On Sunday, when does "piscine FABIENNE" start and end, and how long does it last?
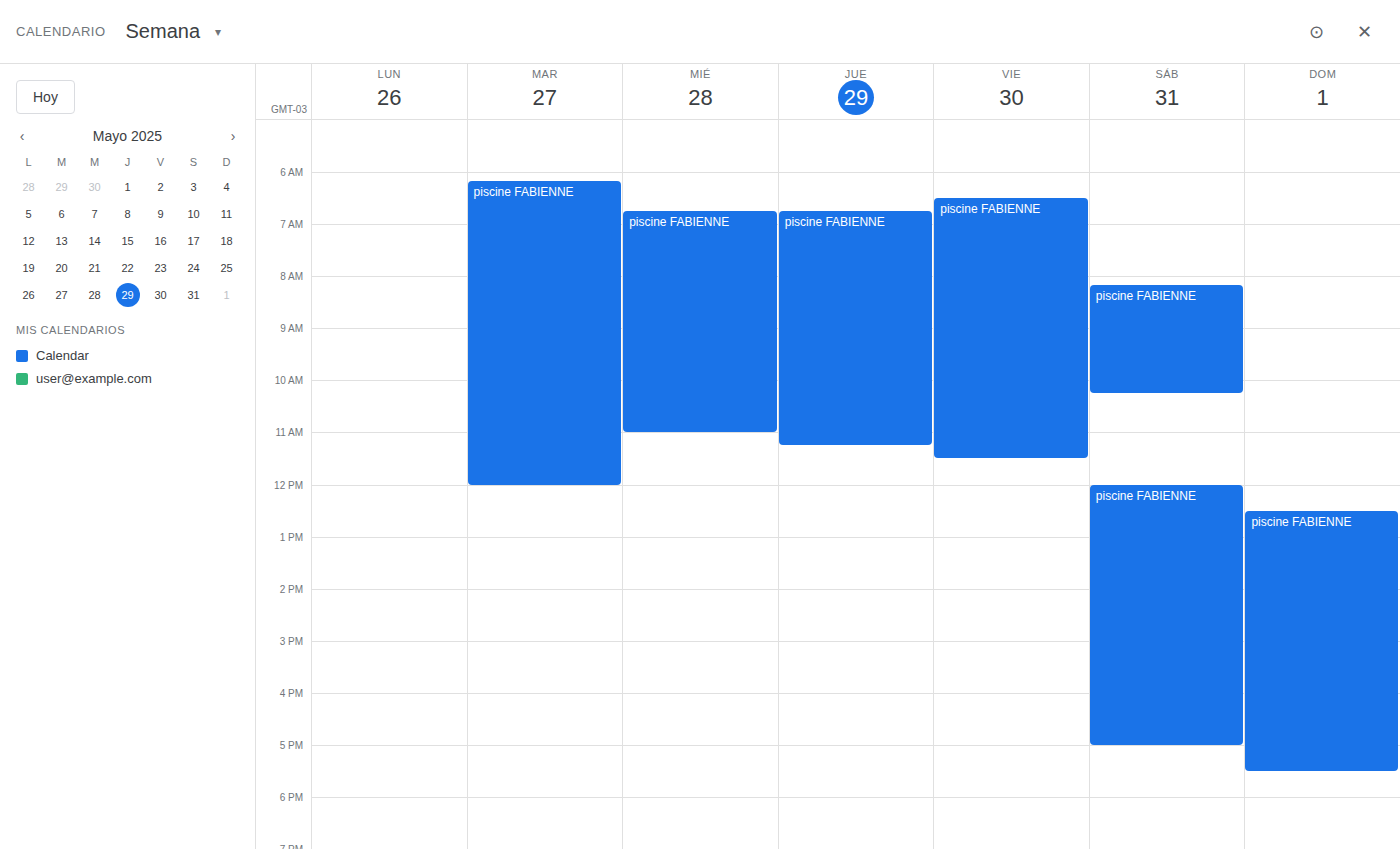
12:30 PM to 5:30 PM, 5 hours